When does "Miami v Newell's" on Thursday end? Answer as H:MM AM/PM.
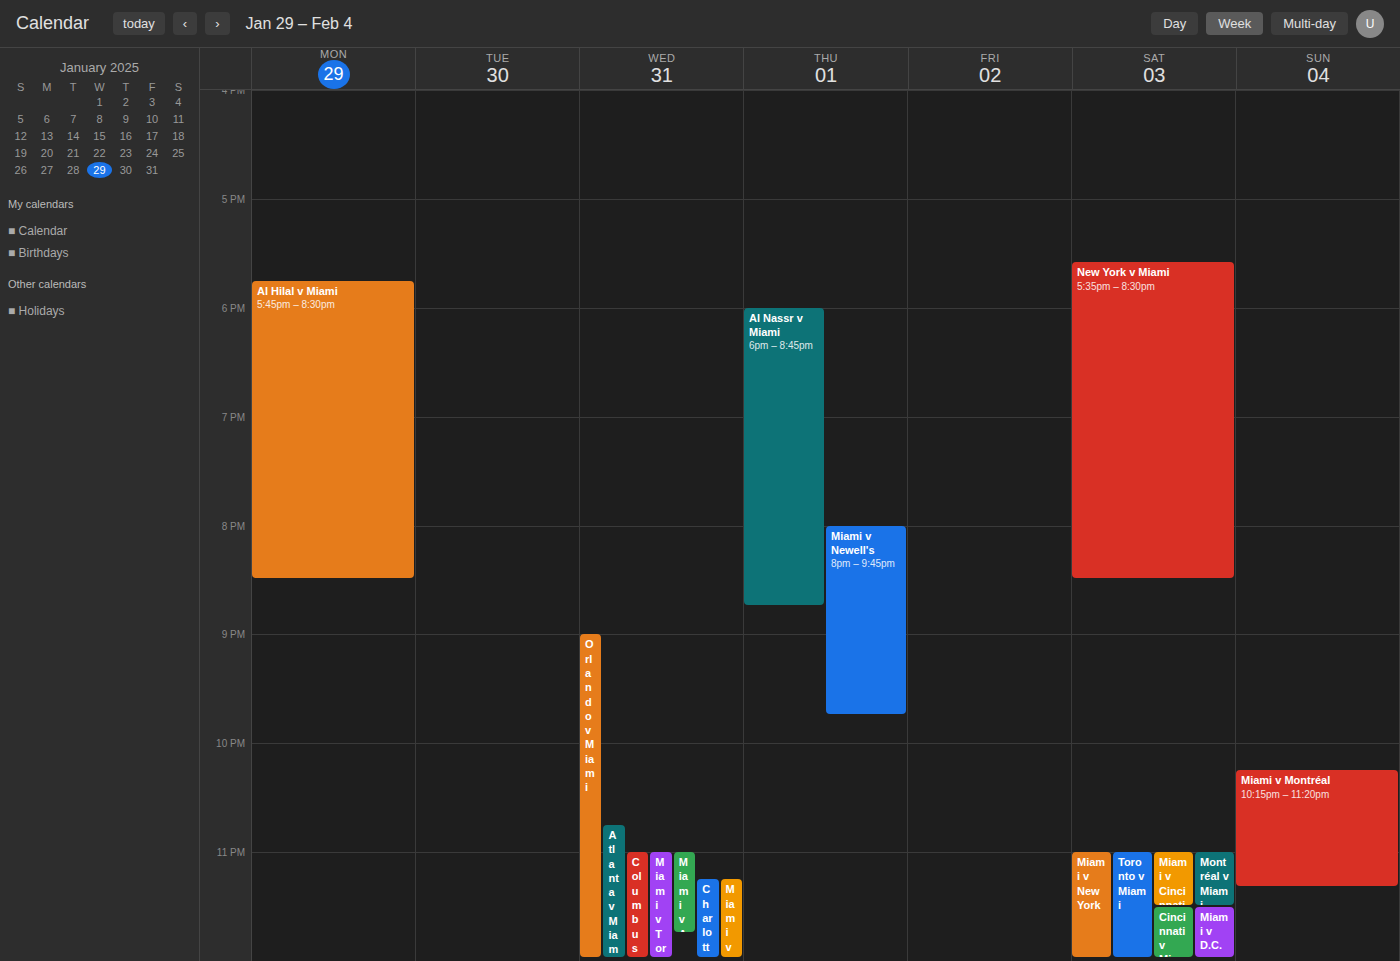
9:45 PM